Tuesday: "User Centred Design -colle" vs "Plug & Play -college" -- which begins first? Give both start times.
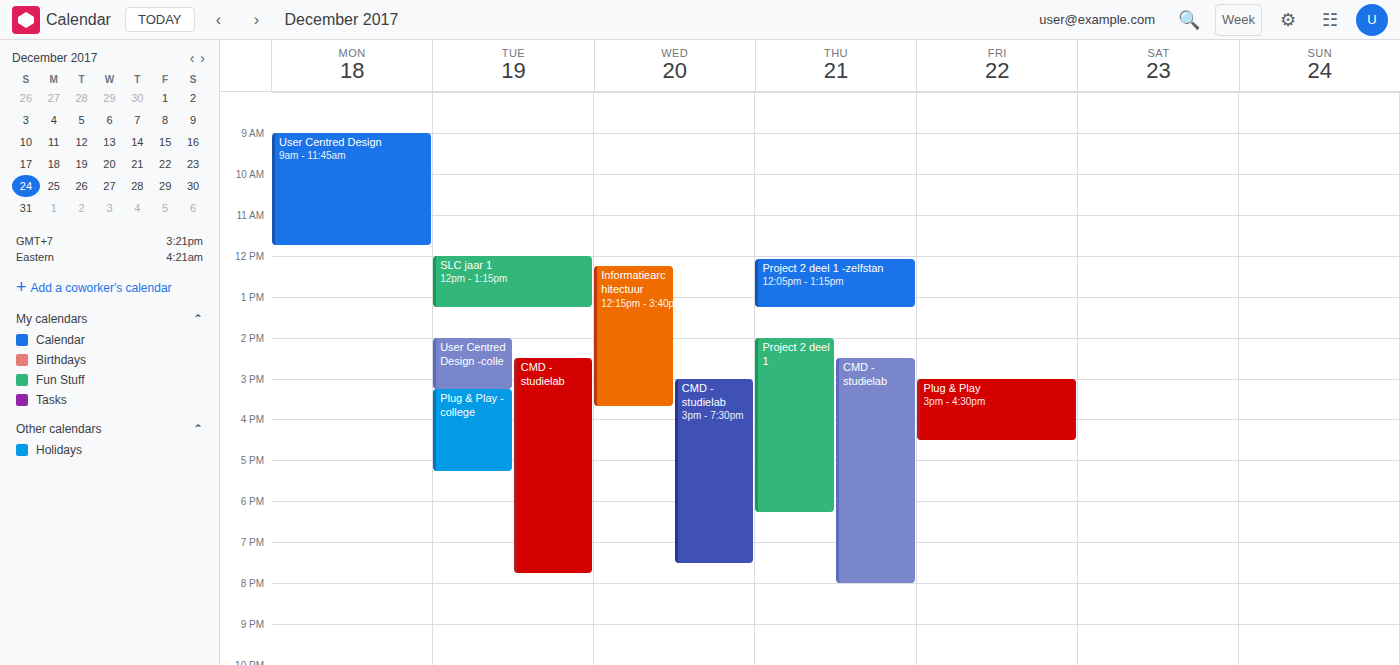
"User Centred Design -colle" 2:00 PM; "Plug & Play -college" 3:15 PM.